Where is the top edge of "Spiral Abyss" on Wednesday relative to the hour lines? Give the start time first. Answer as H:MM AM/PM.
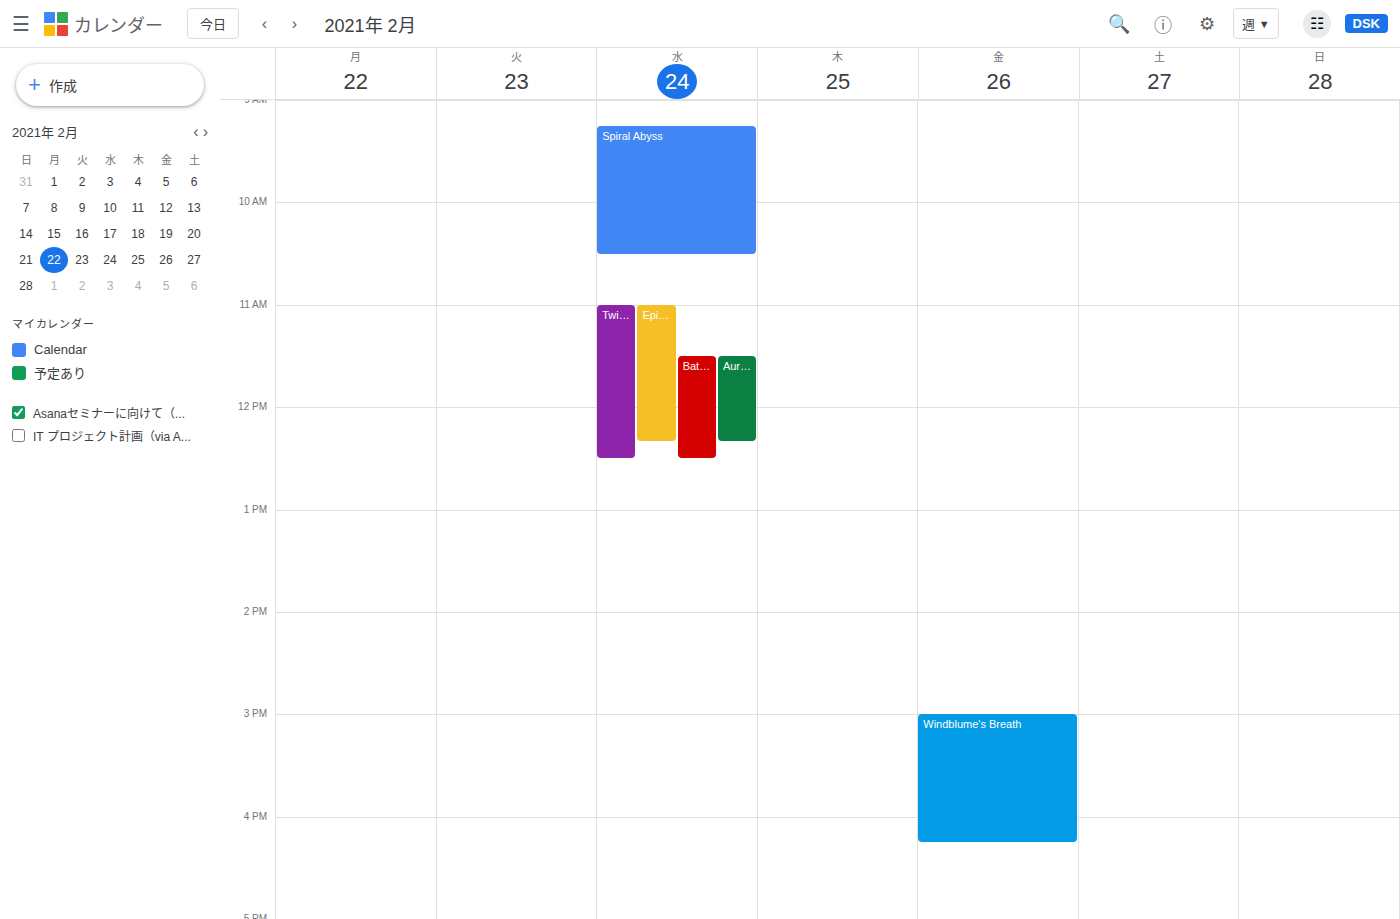
9:15 AM -- neither: a quarter of the way from the 9 AM line to the 10 AM line.